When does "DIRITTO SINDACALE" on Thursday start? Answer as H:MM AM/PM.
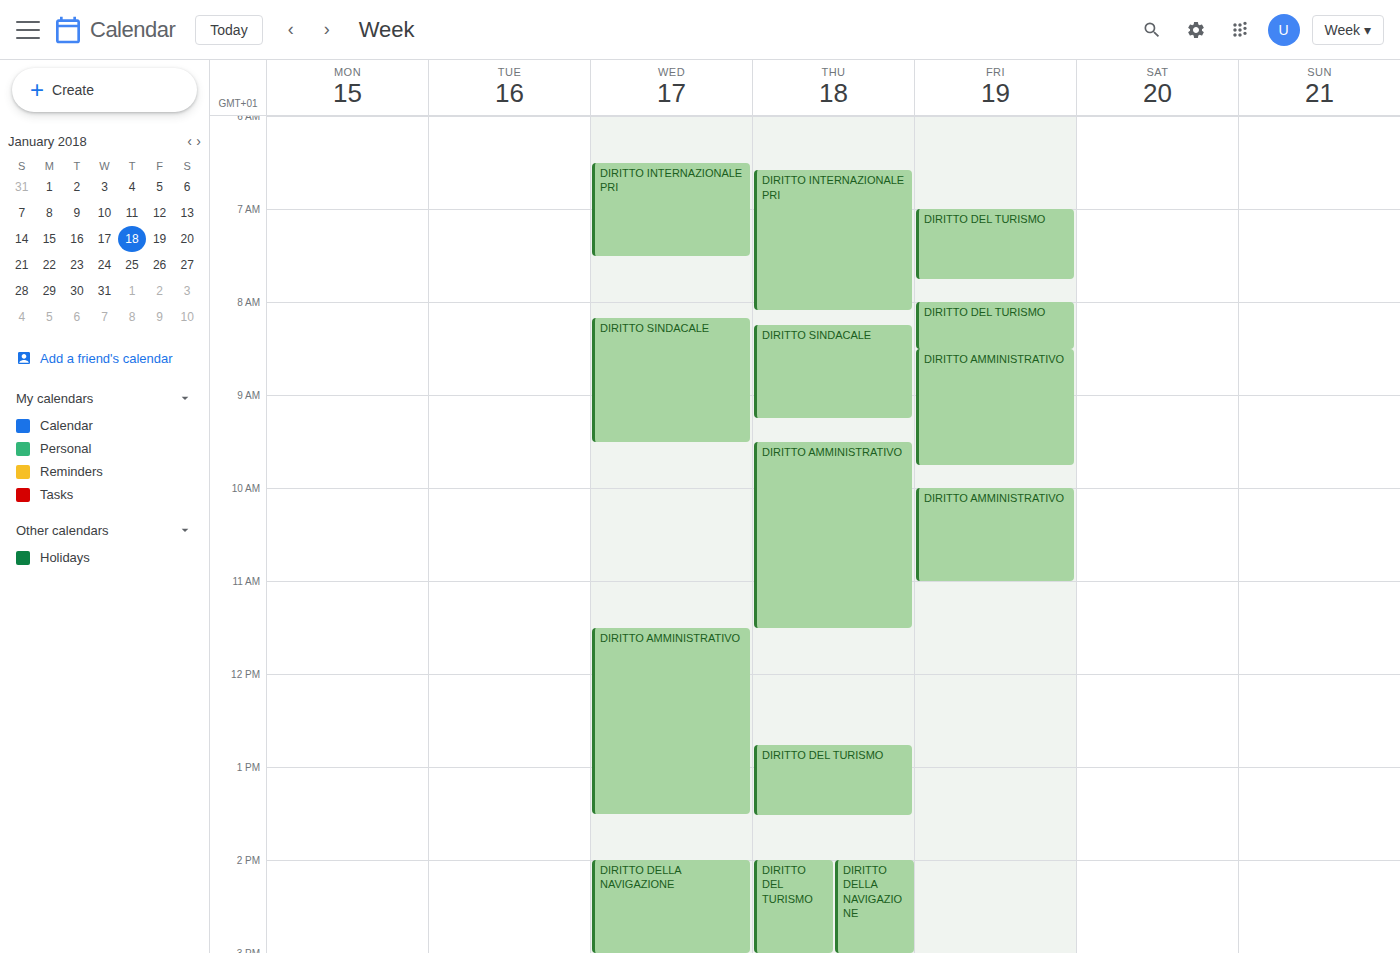
8:15 AM